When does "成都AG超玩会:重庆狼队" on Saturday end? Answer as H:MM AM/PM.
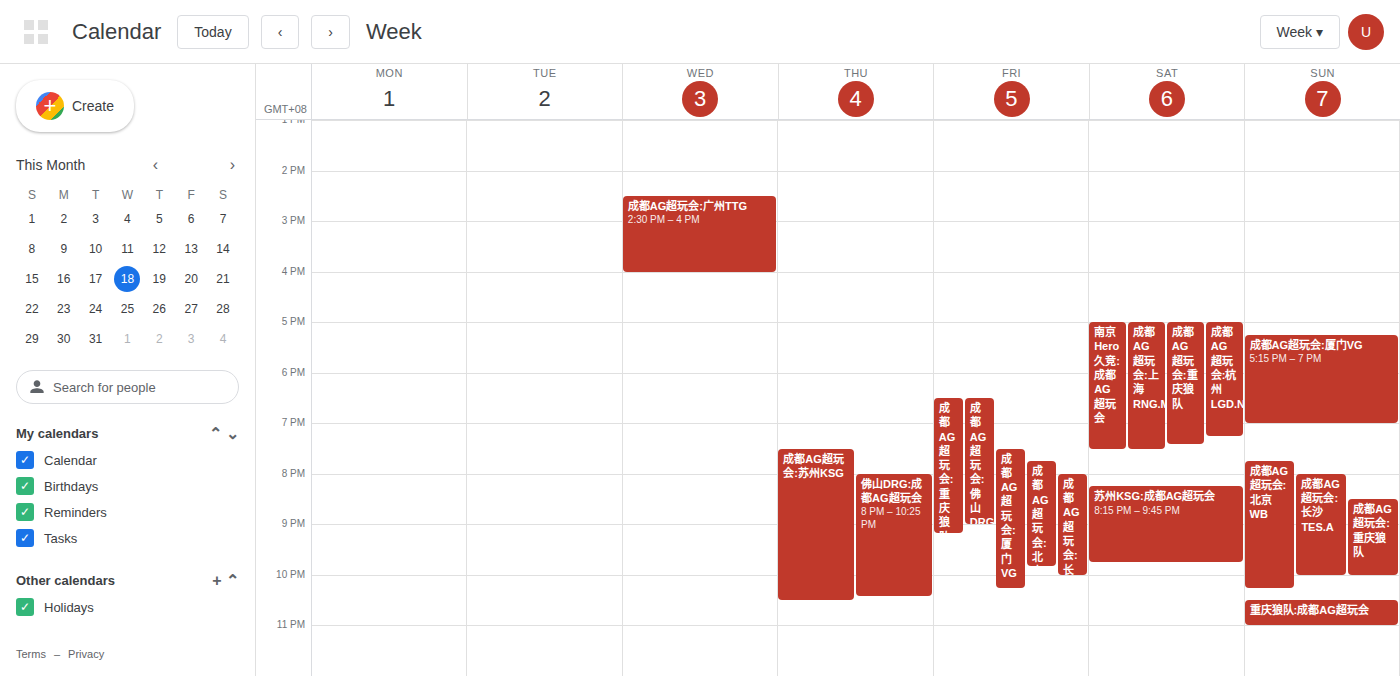
7:25 PM